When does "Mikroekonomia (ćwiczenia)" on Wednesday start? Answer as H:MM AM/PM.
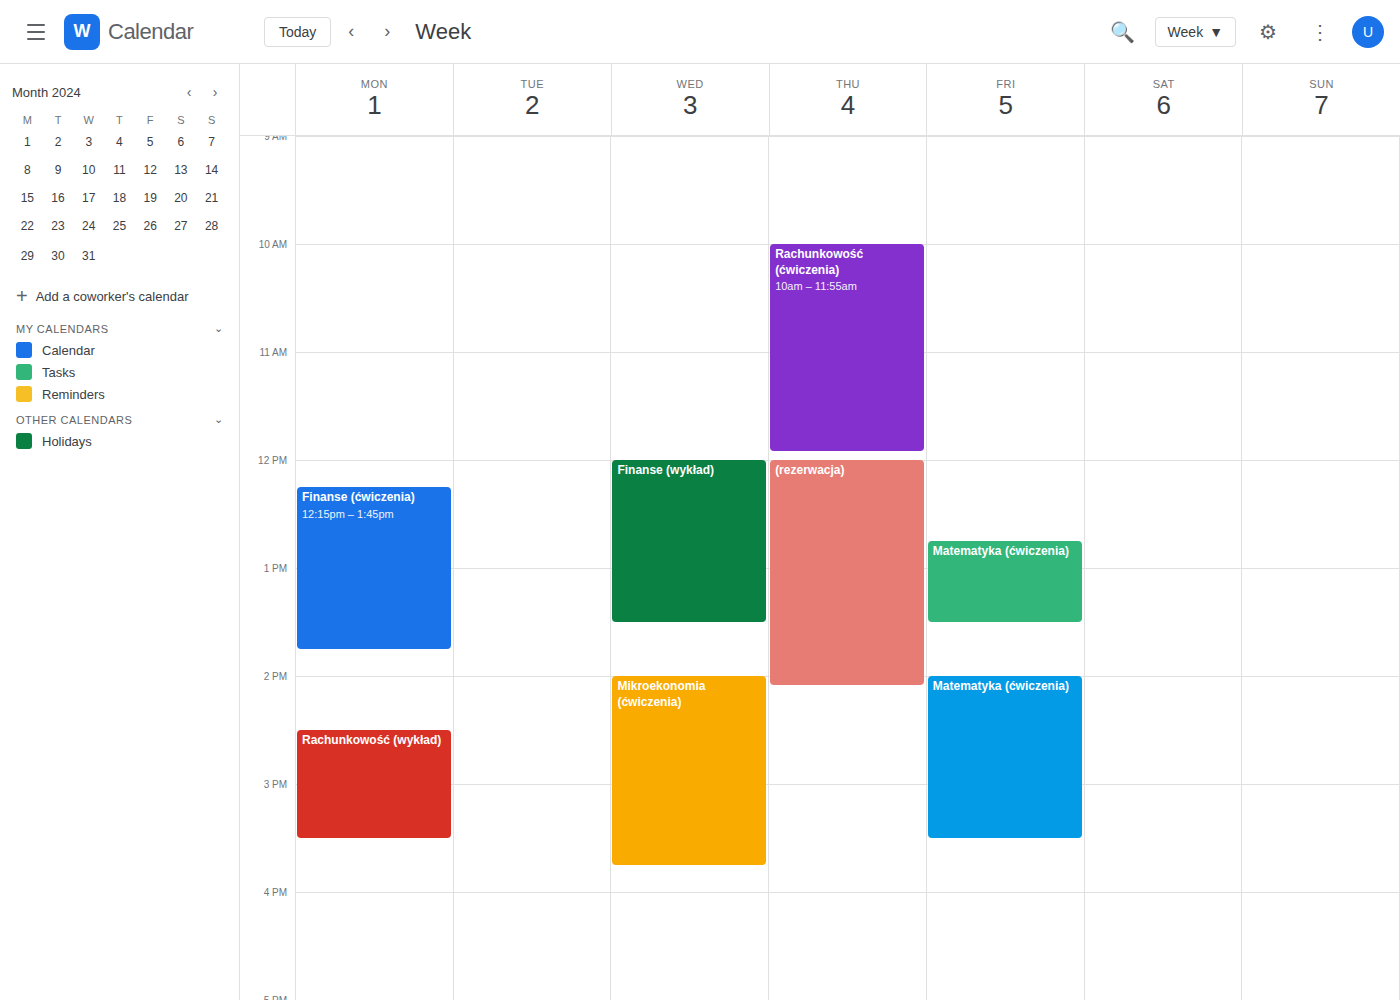
2:00 PM